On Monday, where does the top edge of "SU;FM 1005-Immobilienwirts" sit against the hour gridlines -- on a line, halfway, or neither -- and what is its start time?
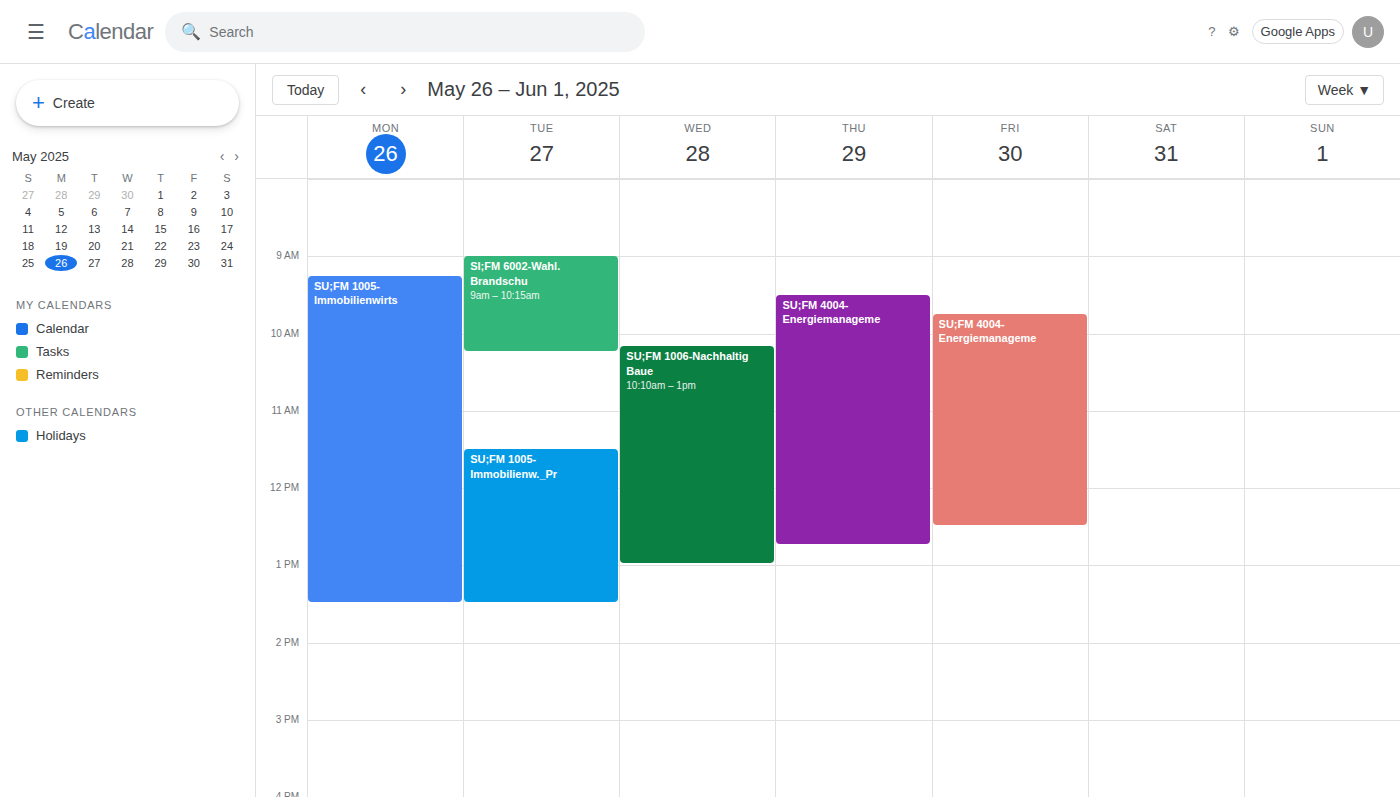
9:15 AM -- neither: a quarter of the way from the 9 AM line to the 10 AM line.